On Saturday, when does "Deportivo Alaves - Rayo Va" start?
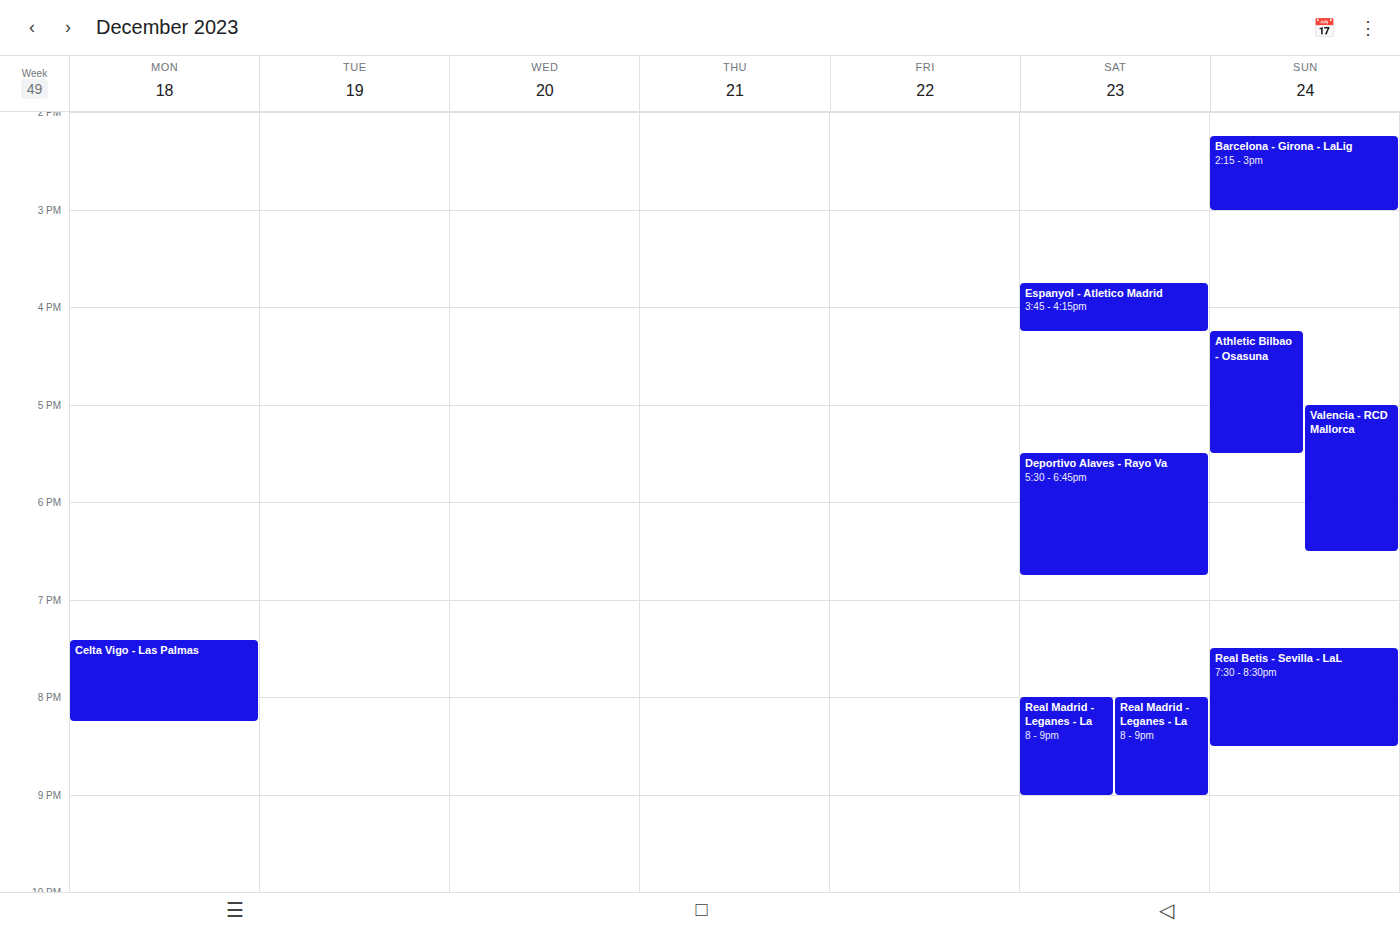
5:30 PM